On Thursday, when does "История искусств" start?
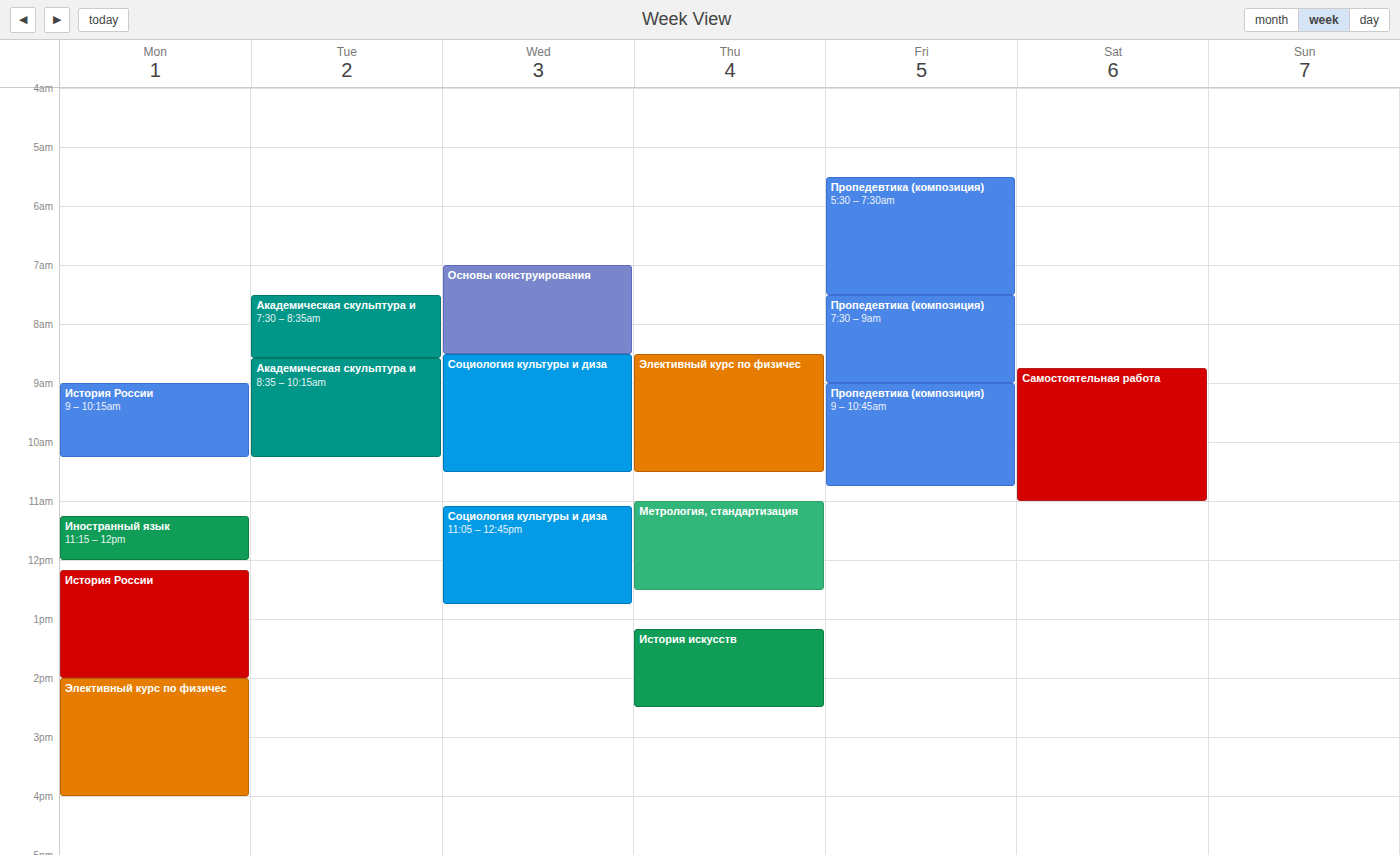
1:10 PM